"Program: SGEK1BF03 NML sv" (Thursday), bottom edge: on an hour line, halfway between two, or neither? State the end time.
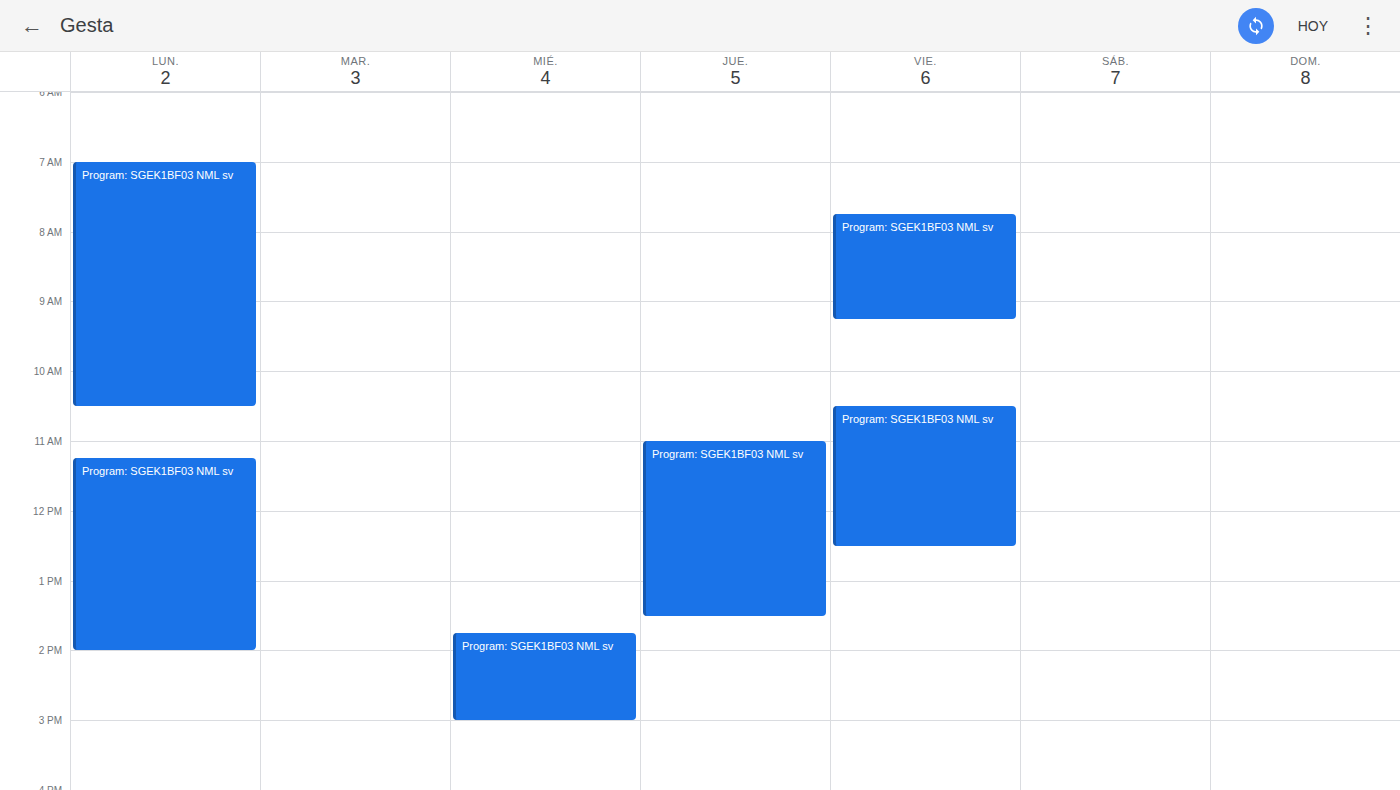
1:30 PM -- halfway between the 1 PM and 2 PM lines.